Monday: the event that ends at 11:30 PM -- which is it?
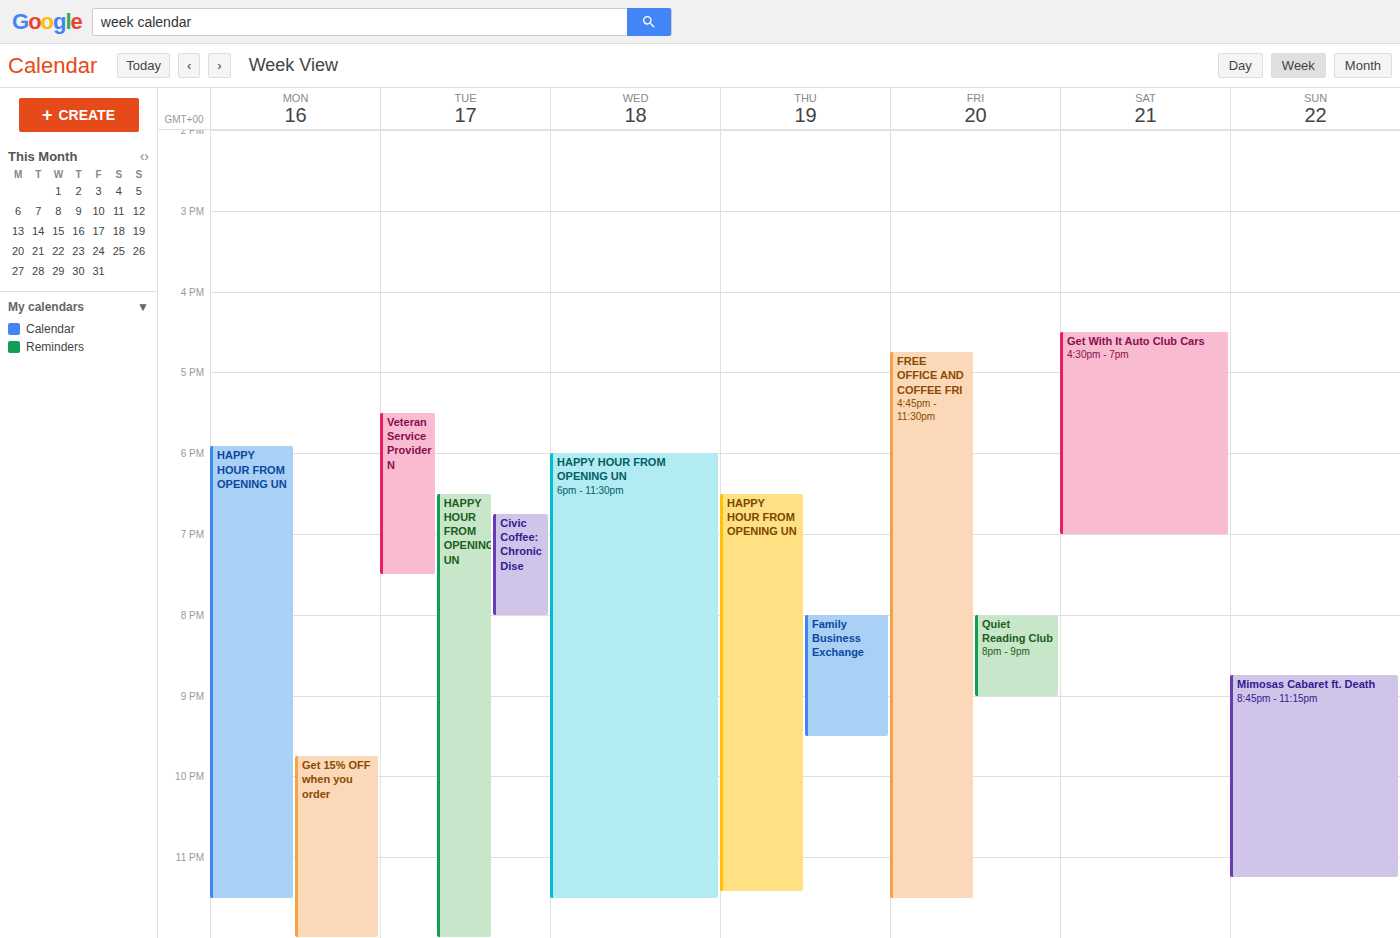
"HAPPY HOUR FROM OPENING UN"